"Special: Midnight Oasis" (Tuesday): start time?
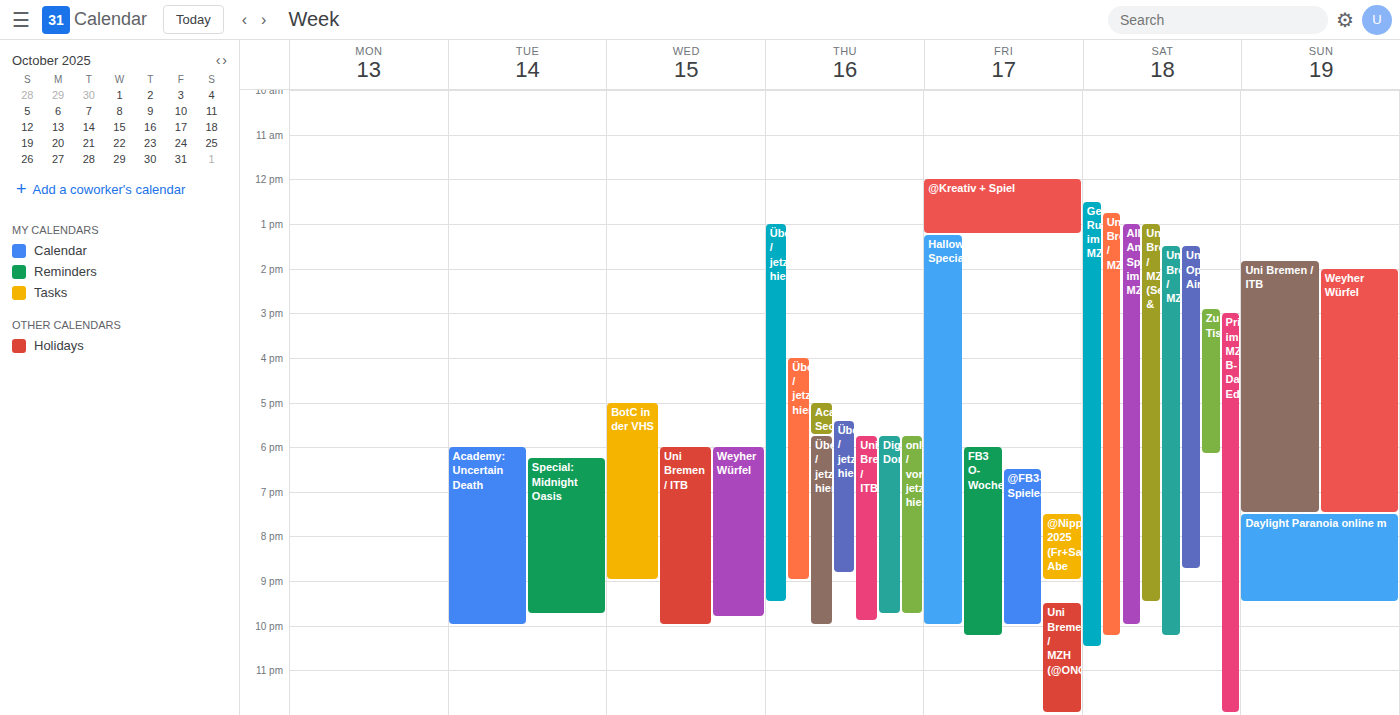
6:15 PM